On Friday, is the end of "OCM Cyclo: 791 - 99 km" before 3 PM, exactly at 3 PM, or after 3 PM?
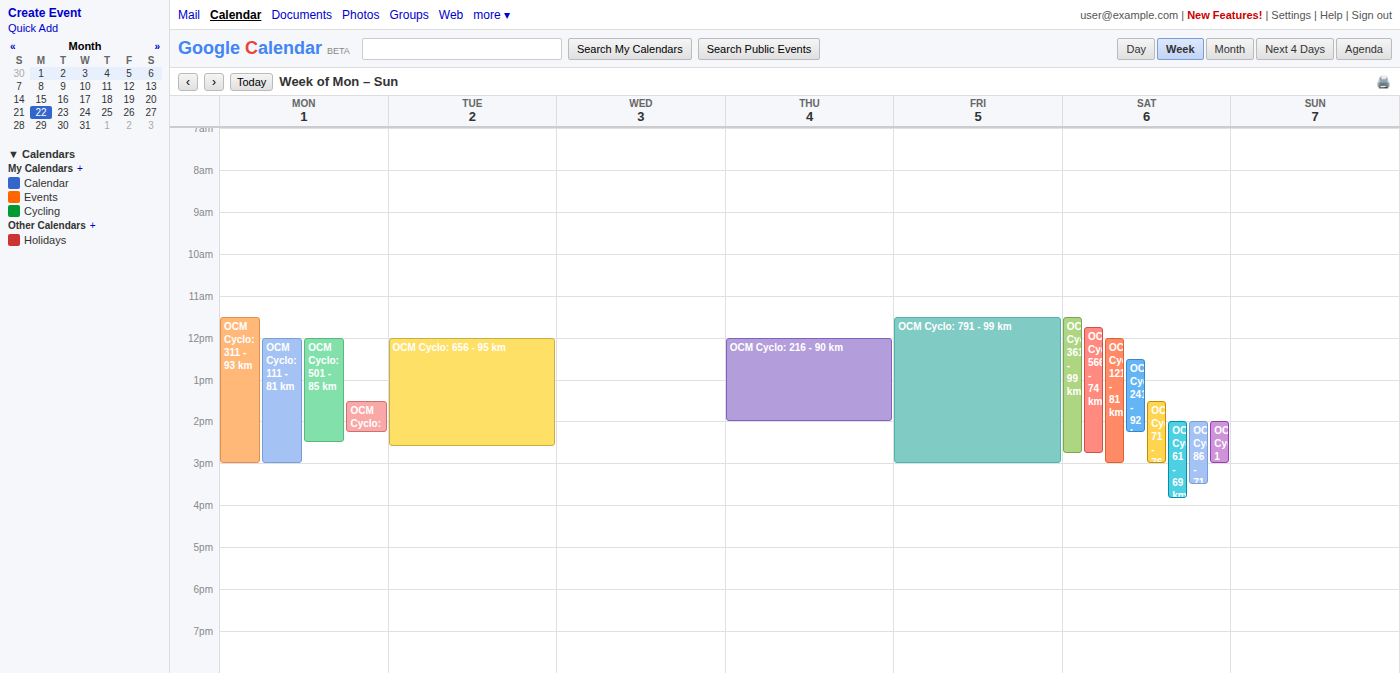
3:00 PM -- exactly at 3 PM, on the 3 PM line.